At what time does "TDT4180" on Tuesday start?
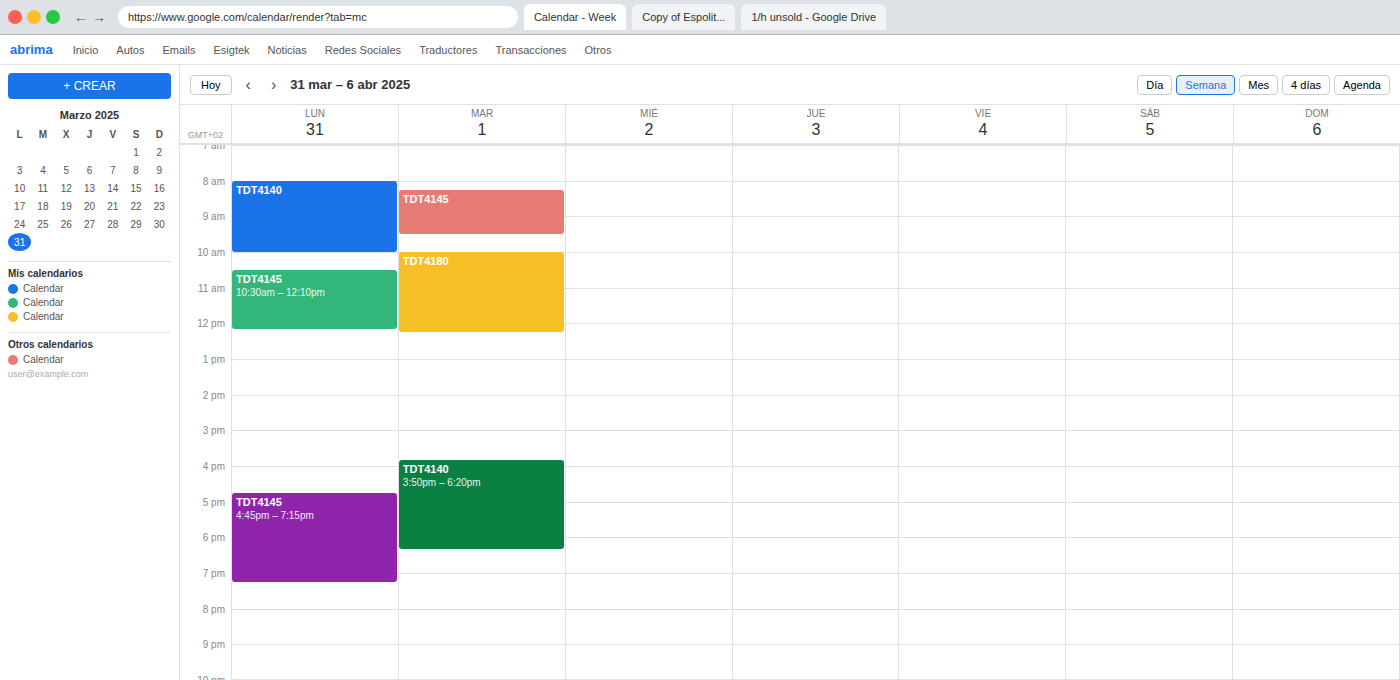
10:00 AM